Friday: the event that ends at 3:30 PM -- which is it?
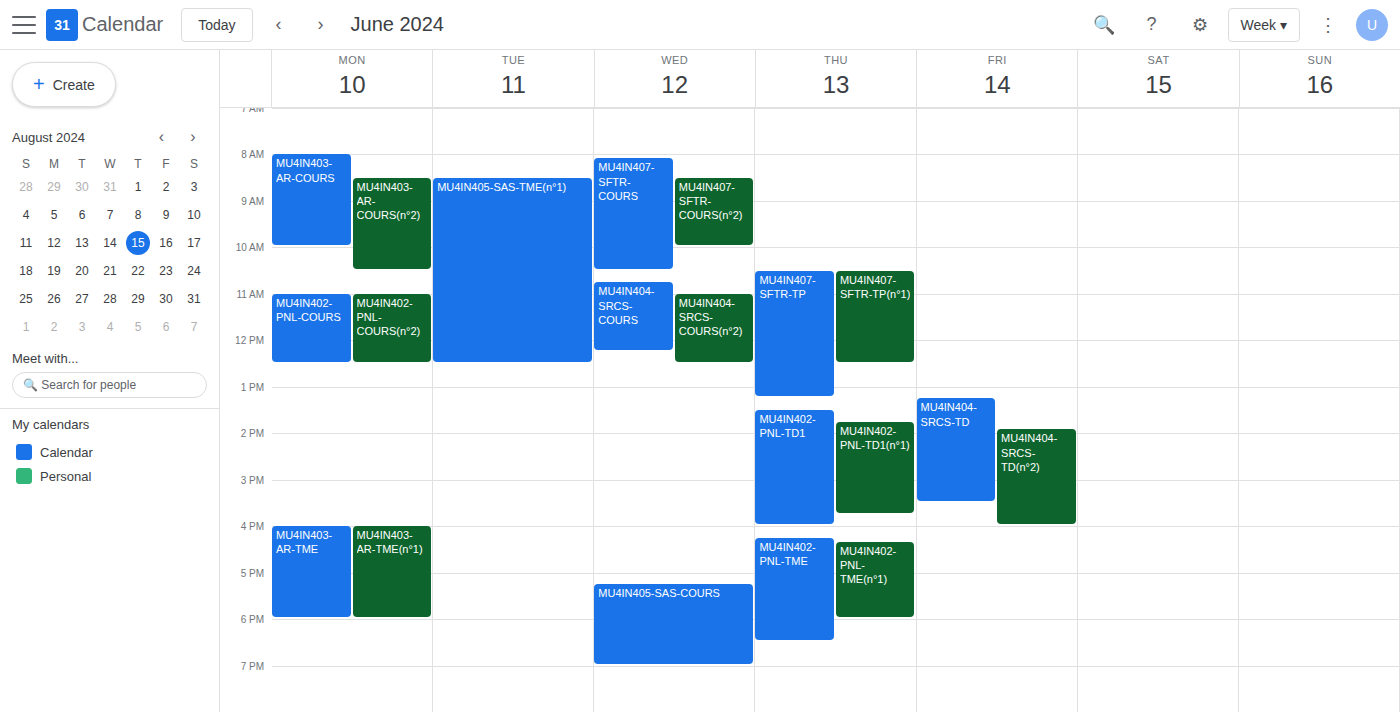
"MU4IN404-SRCS-TD"